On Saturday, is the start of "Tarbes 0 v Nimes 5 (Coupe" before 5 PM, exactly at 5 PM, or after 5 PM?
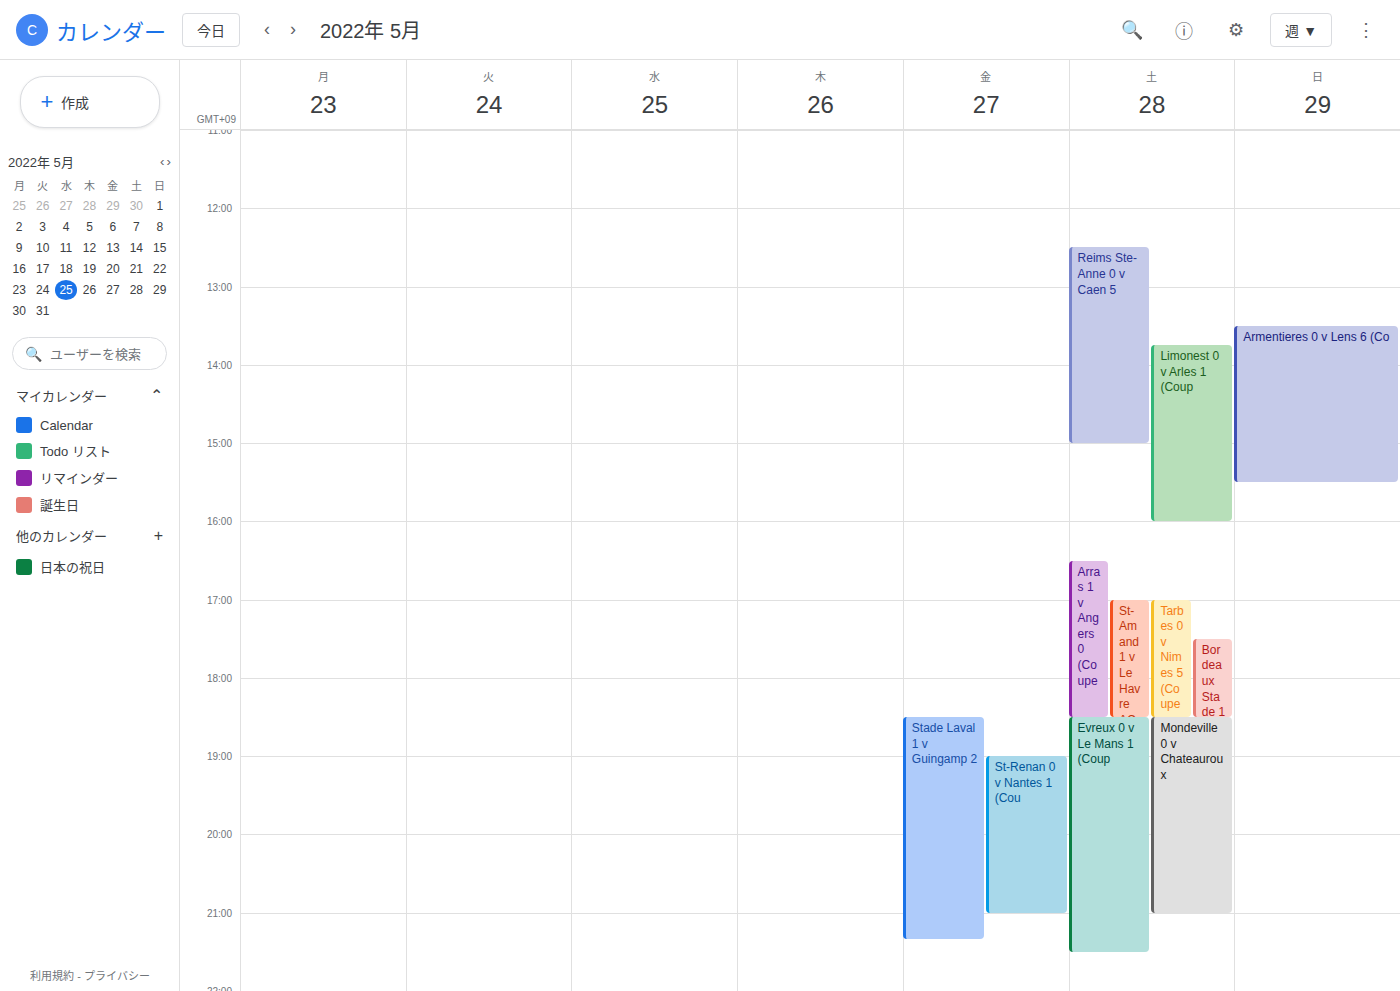
5:00 PM -- exactly at 5 PM, on the 5 PM line.